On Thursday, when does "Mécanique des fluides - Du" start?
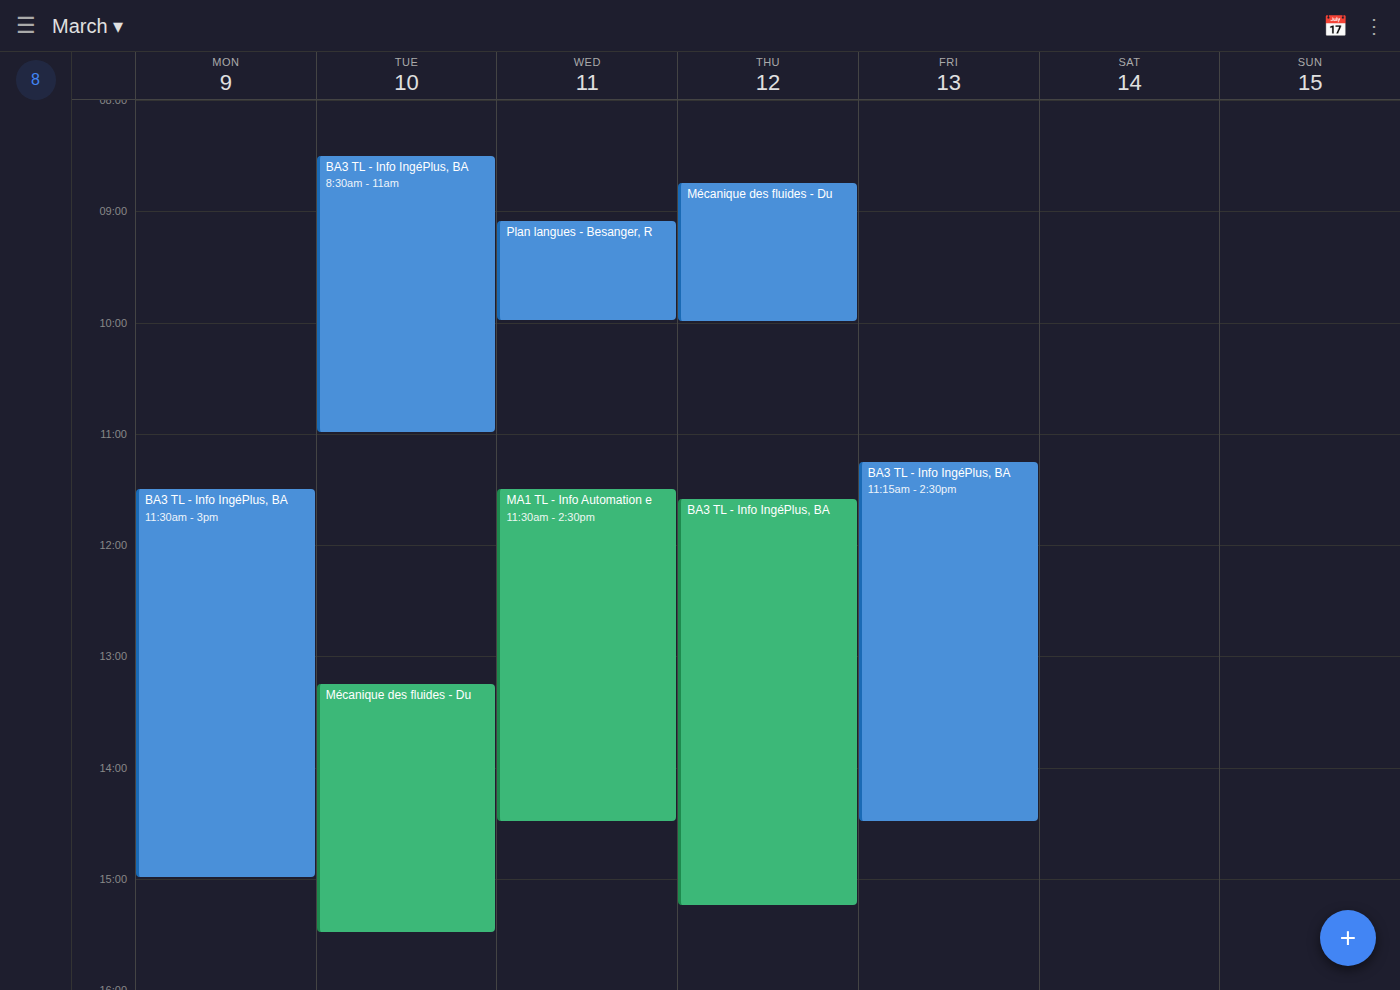
8:45 AM